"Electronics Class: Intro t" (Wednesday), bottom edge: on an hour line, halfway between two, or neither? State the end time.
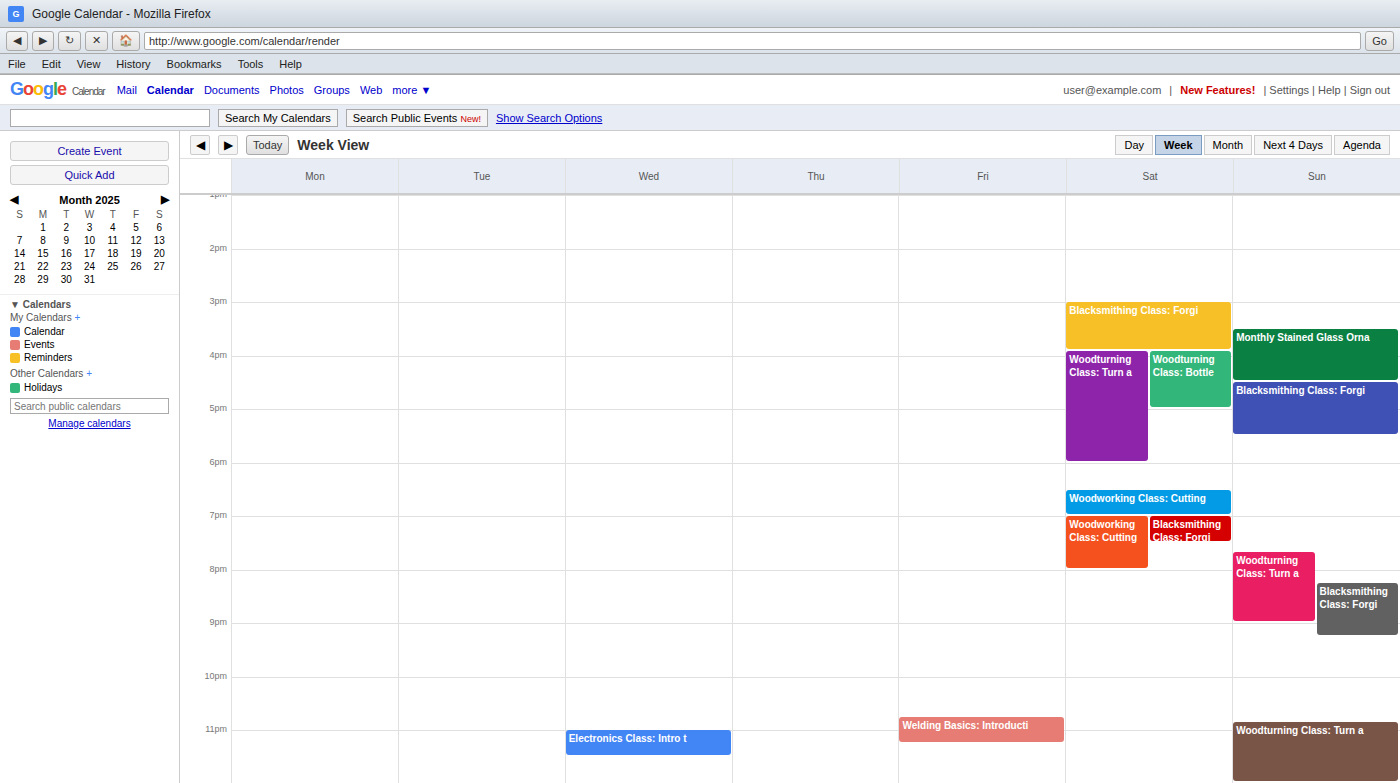
11:30 PM -- halfway between the 11 PM and 12 AM lines.